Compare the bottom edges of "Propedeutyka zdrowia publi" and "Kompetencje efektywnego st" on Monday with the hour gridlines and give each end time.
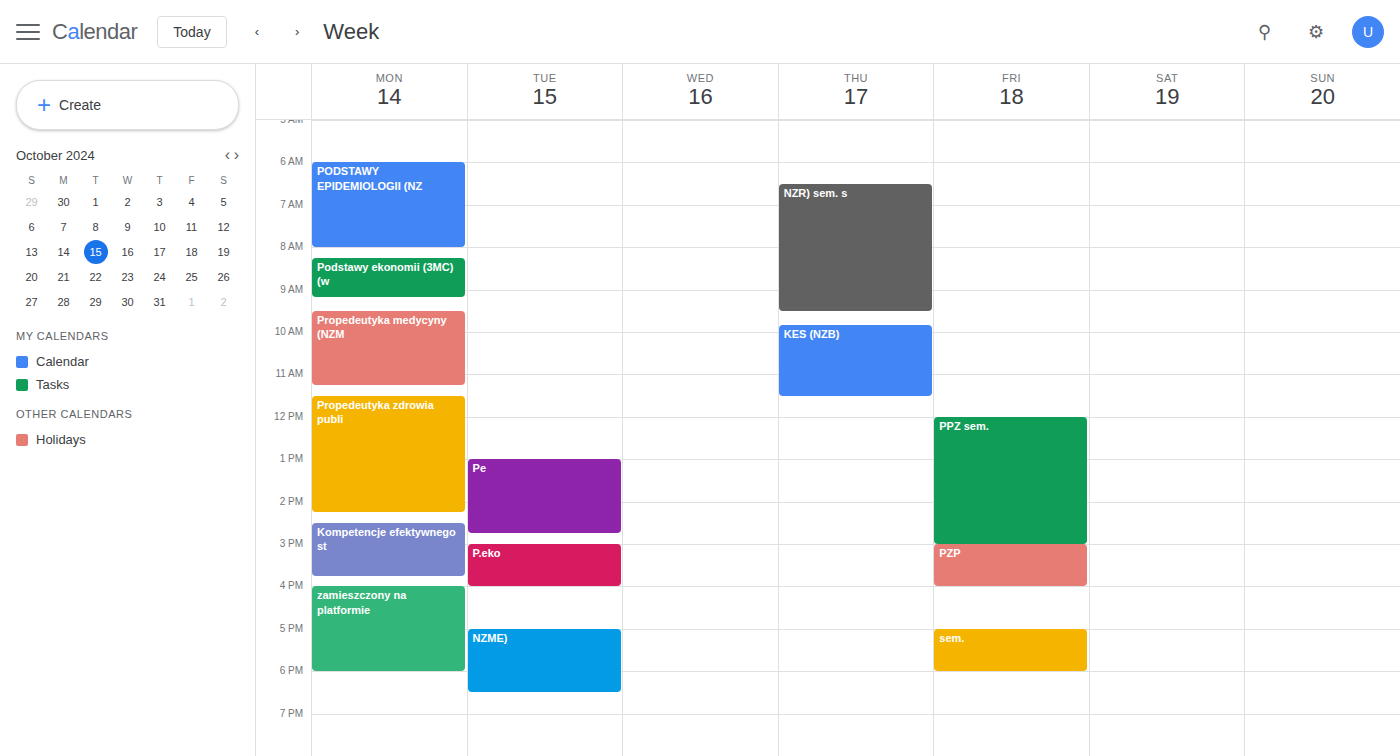
"Propedeutyka zdrowia publi": 2:15 PM, neither: a quarter of the way from the 2 PM line to the 3 PM line. "Kompetencje efektywnego st": 3:45 PM, neither: three quarters of the way from the 3 PM line to the 4 PM line.